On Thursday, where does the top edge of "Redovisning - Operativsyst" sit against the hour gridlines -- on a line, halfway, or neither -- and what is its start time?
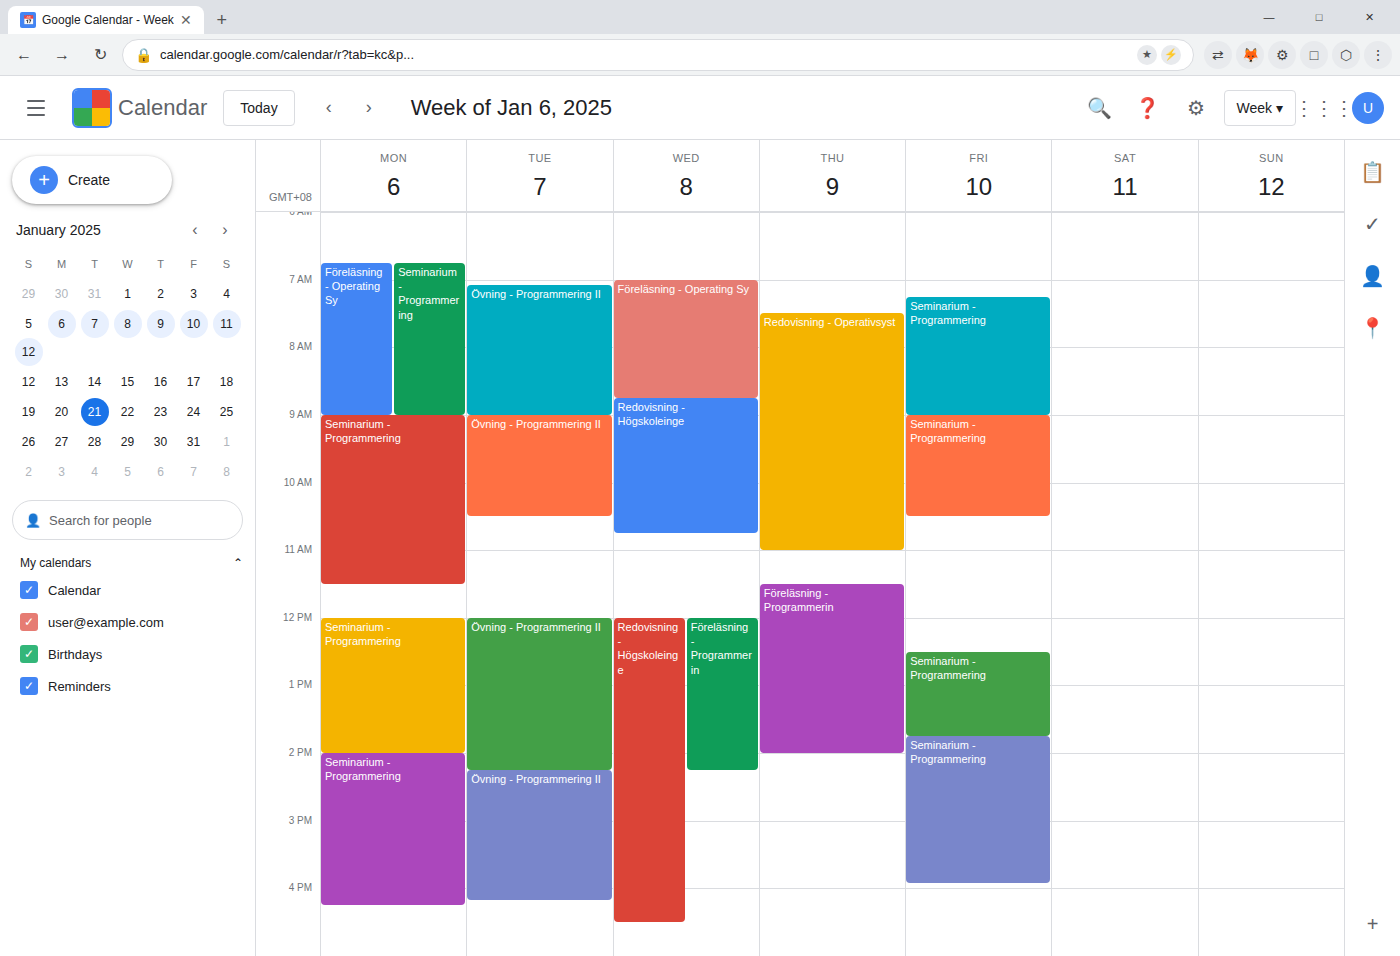
7:30 AM -- halfway between the 7 AM and 8 AM lines.